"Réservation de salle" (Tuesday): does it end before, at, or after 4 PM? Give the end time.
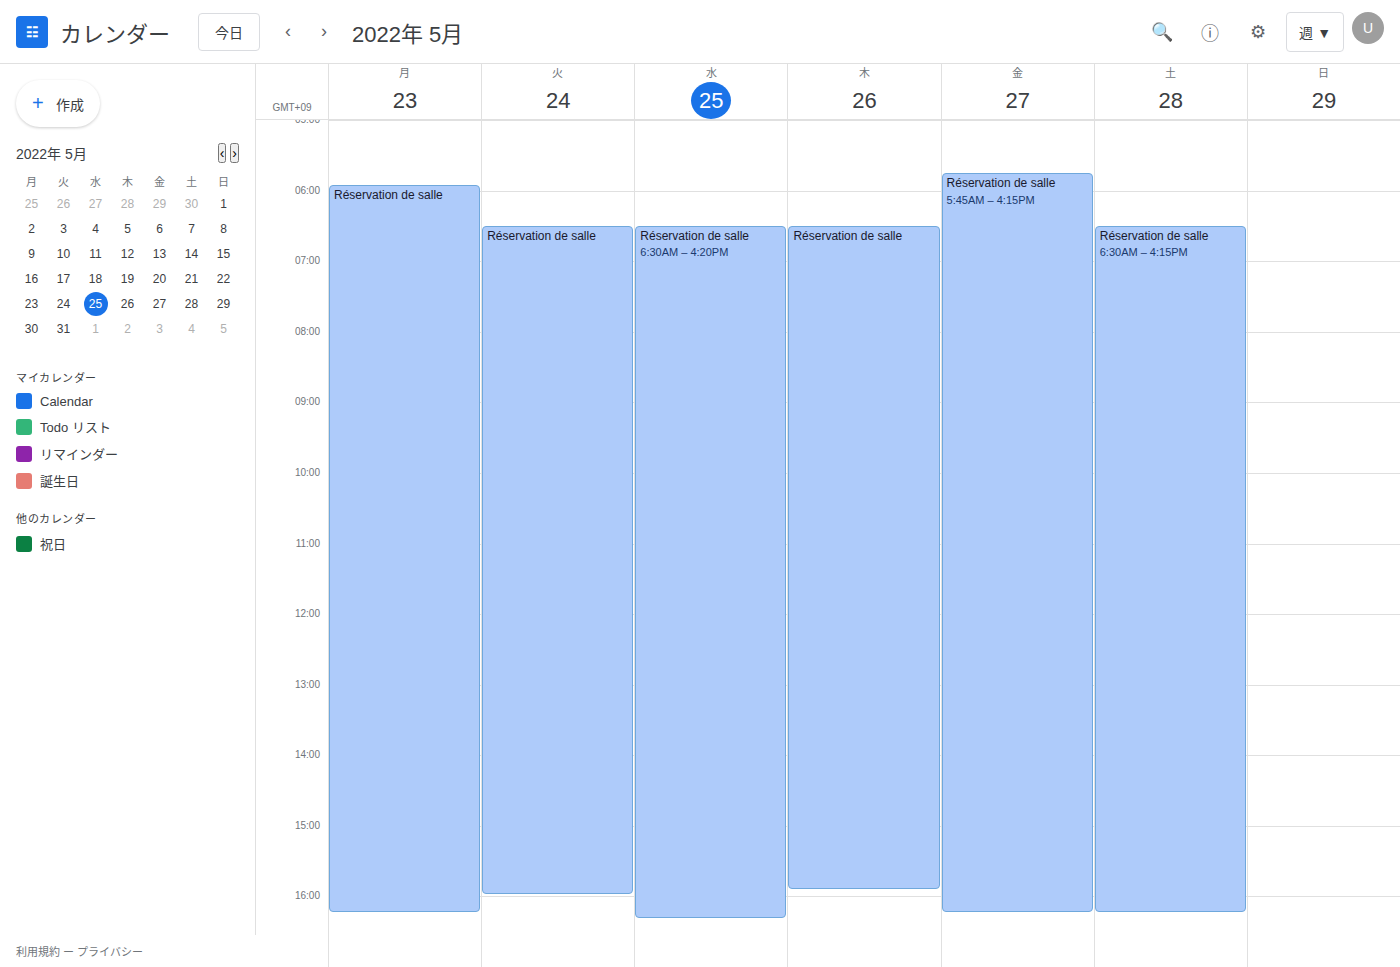
4:00 PM -- exactly at 4 PM, on the 4 PM line.